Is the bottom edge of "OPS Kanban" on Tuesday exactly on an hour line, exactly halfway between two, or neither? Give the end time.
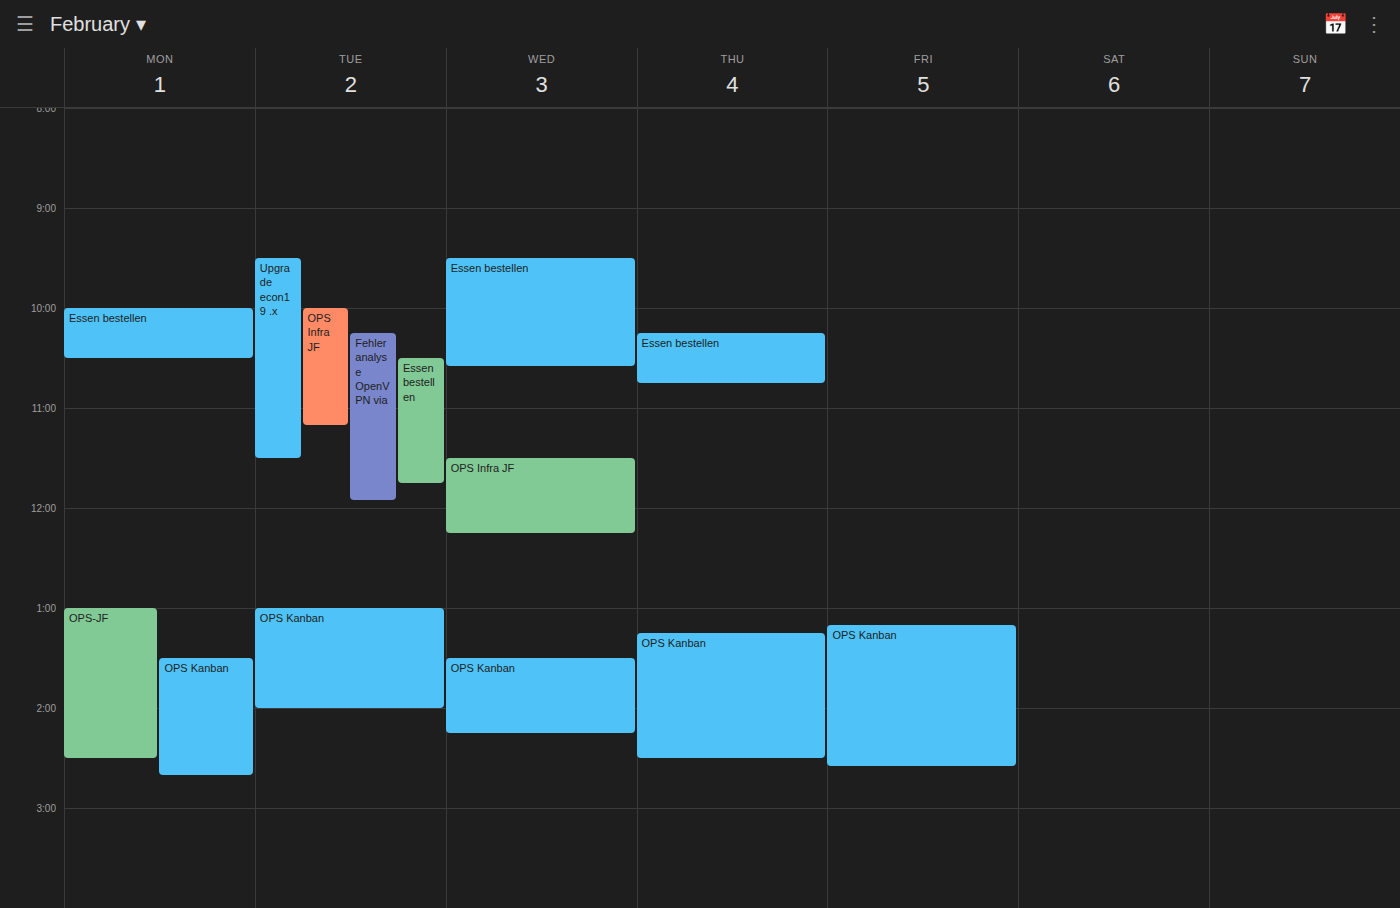
2:00 PM -- exactly on the 2 PM line.